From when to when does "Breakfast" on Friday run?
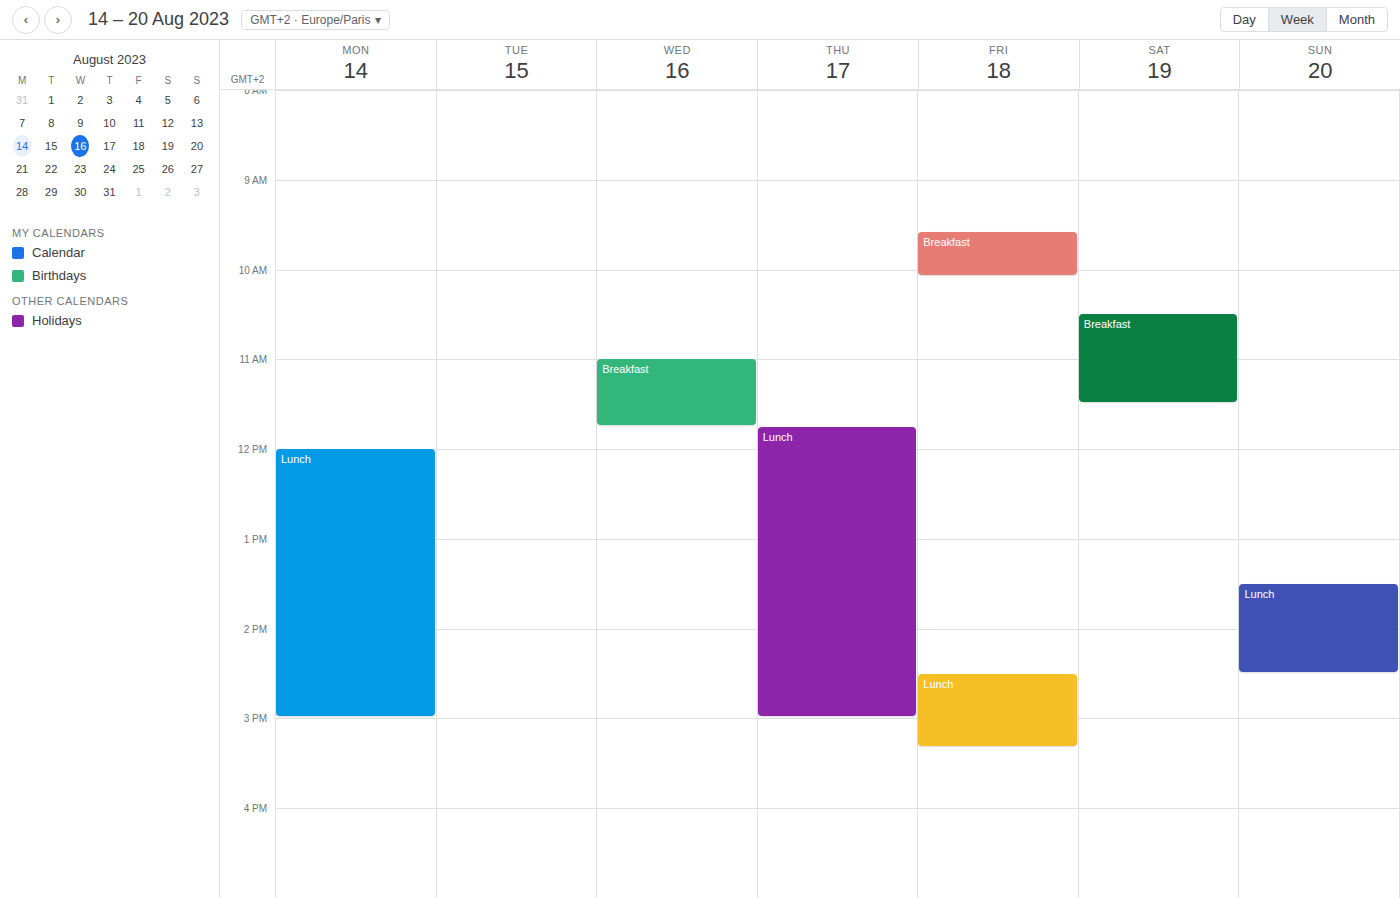
9:35 AM to 10:05 AM